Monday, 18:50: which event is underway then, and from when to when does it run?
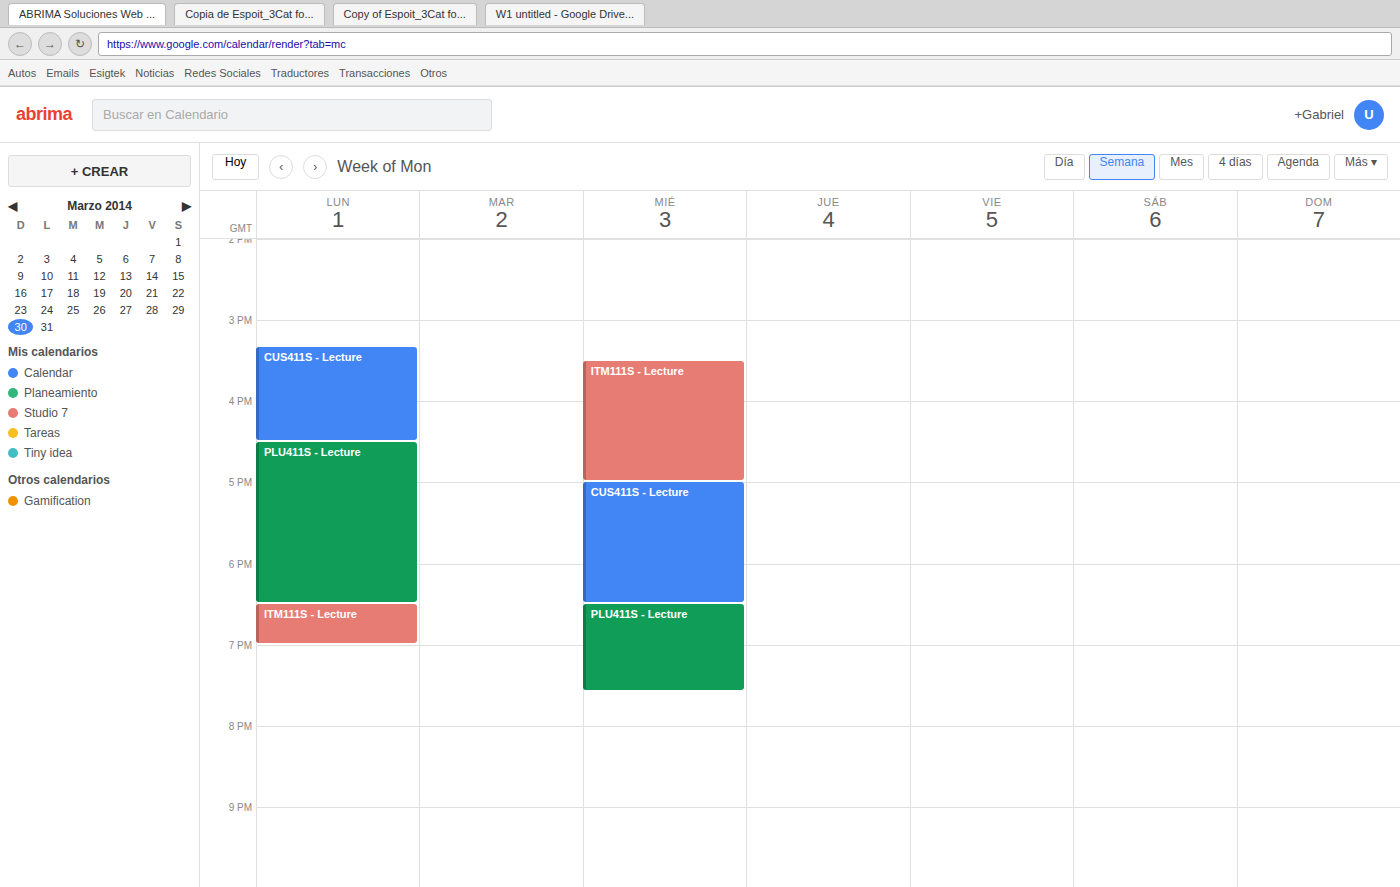
"ITM111S - Lecture", 18:30 to 19:00